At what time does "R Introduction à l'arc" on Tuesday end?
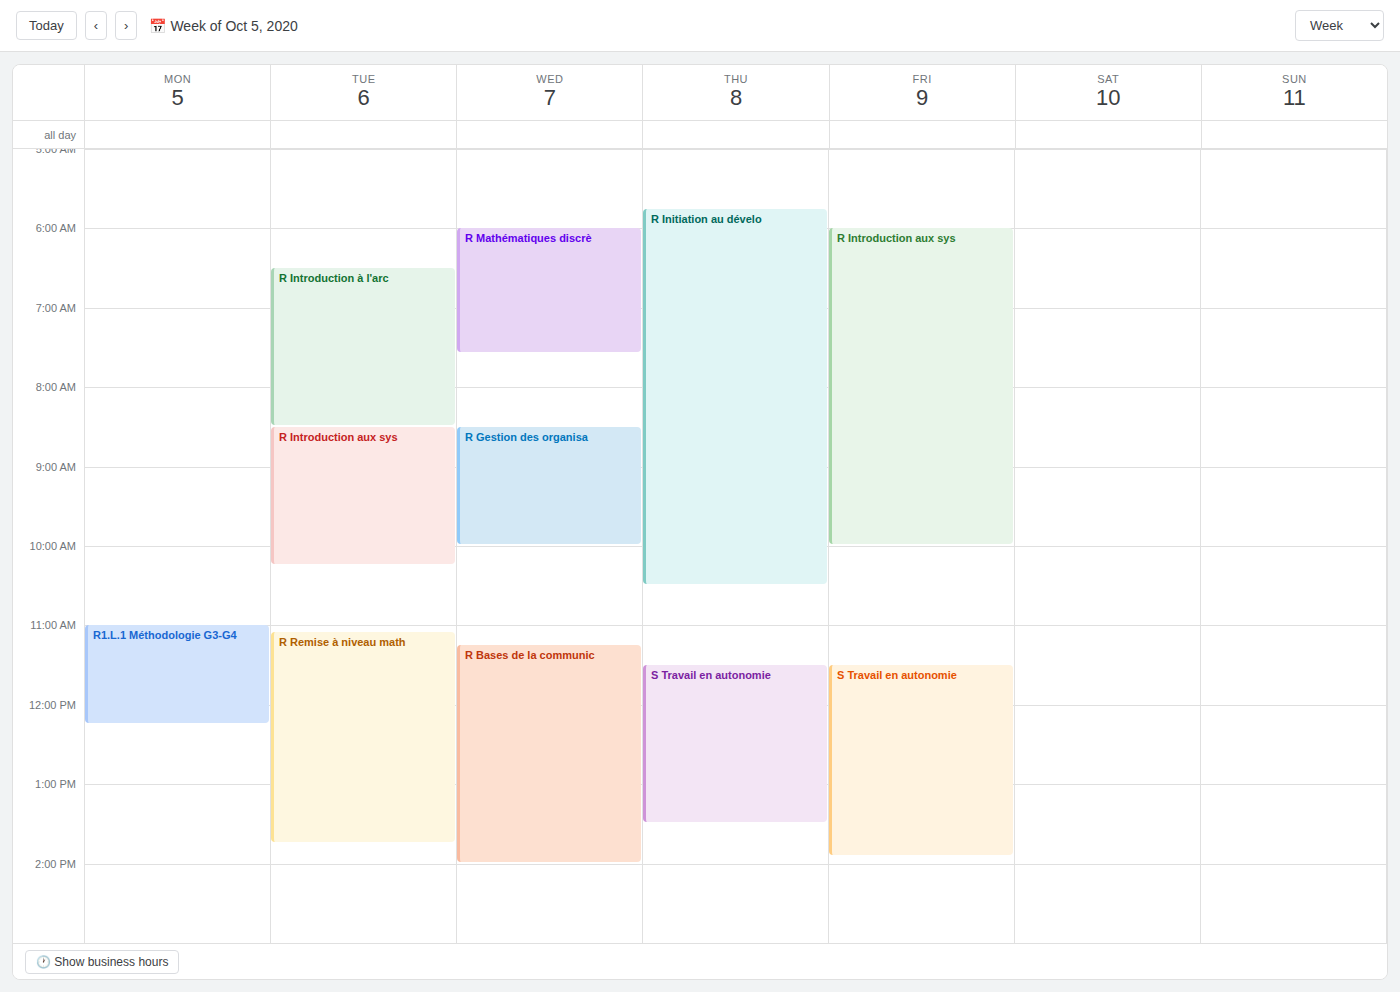
8:30 AM